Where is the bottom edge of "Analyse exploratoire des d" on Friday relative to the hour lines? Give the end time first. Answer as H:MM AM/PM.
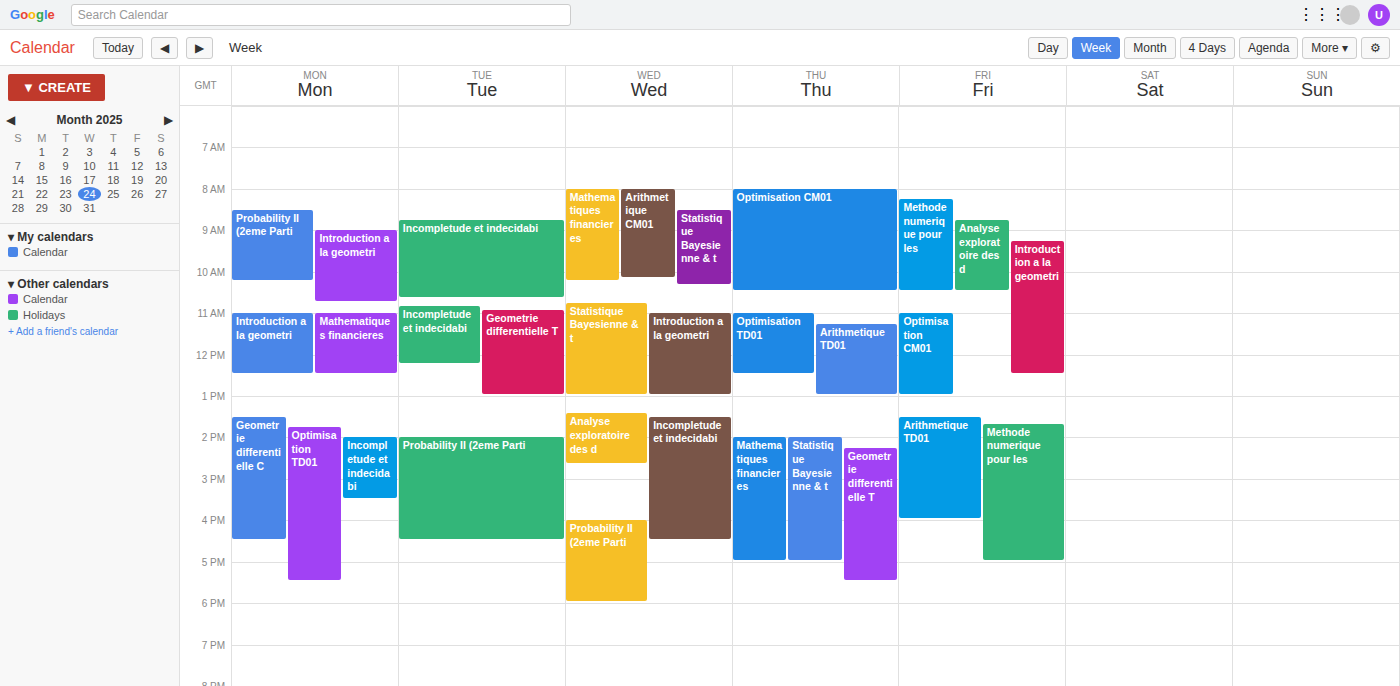
10:30 AM -- halfway between the 10 AM and 11 AM lines.